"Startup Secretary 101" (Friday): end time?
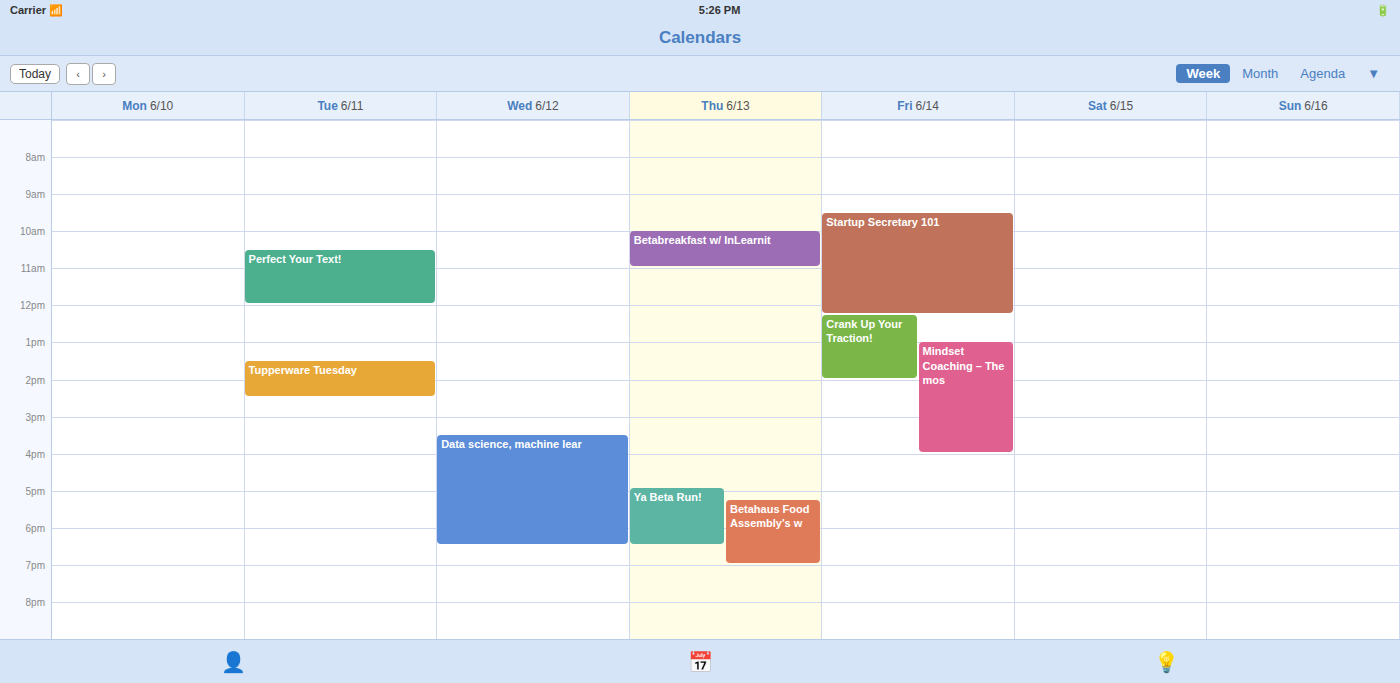
12:15 PM